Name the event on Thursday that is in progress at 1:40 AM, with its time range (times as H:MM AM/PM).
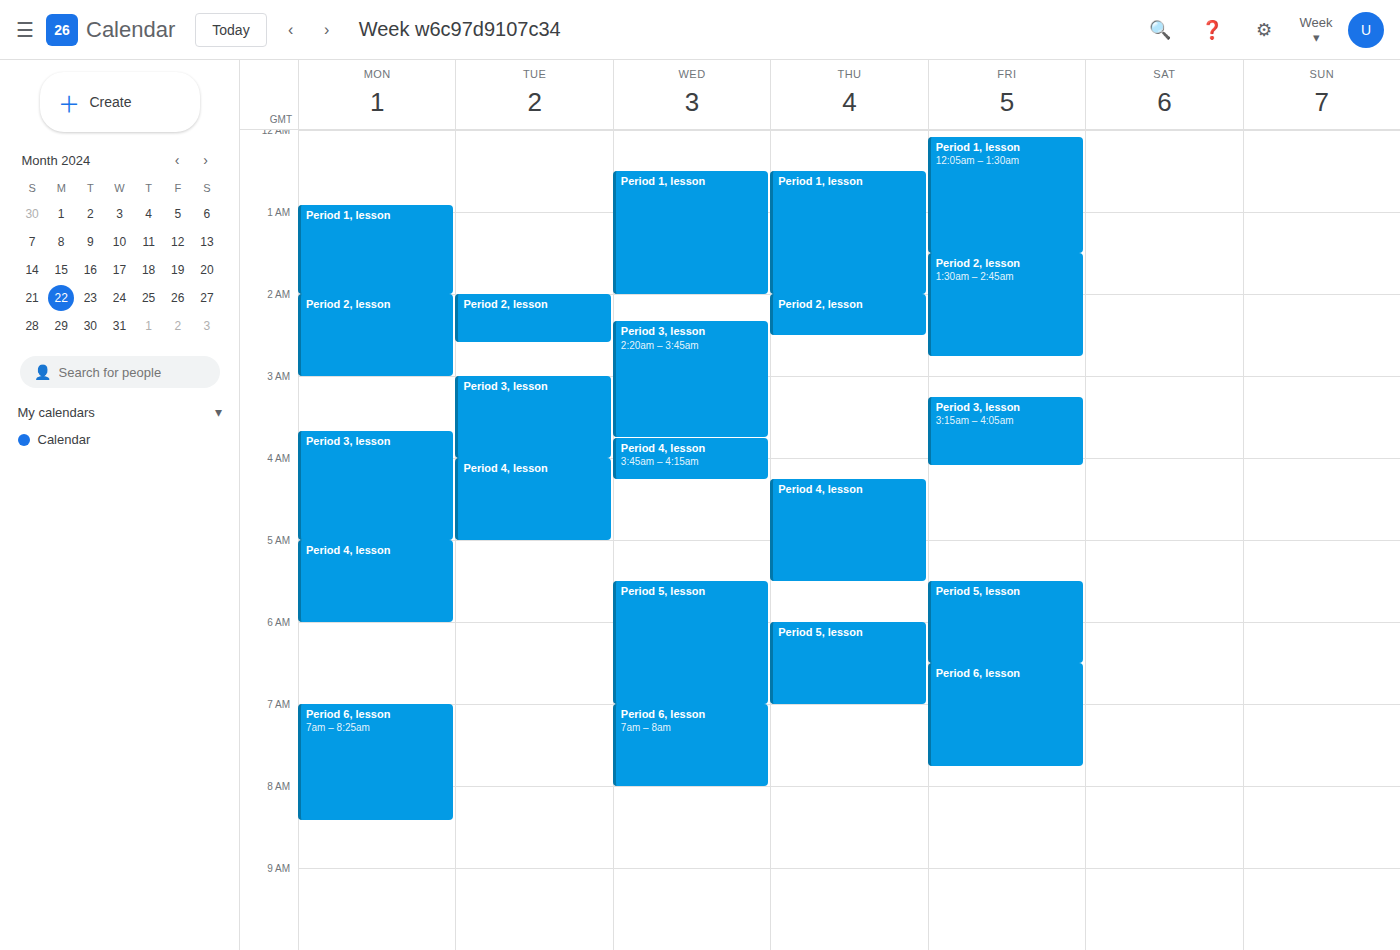
"Period 1, lesson", 12:30 AM to 2:00 AM